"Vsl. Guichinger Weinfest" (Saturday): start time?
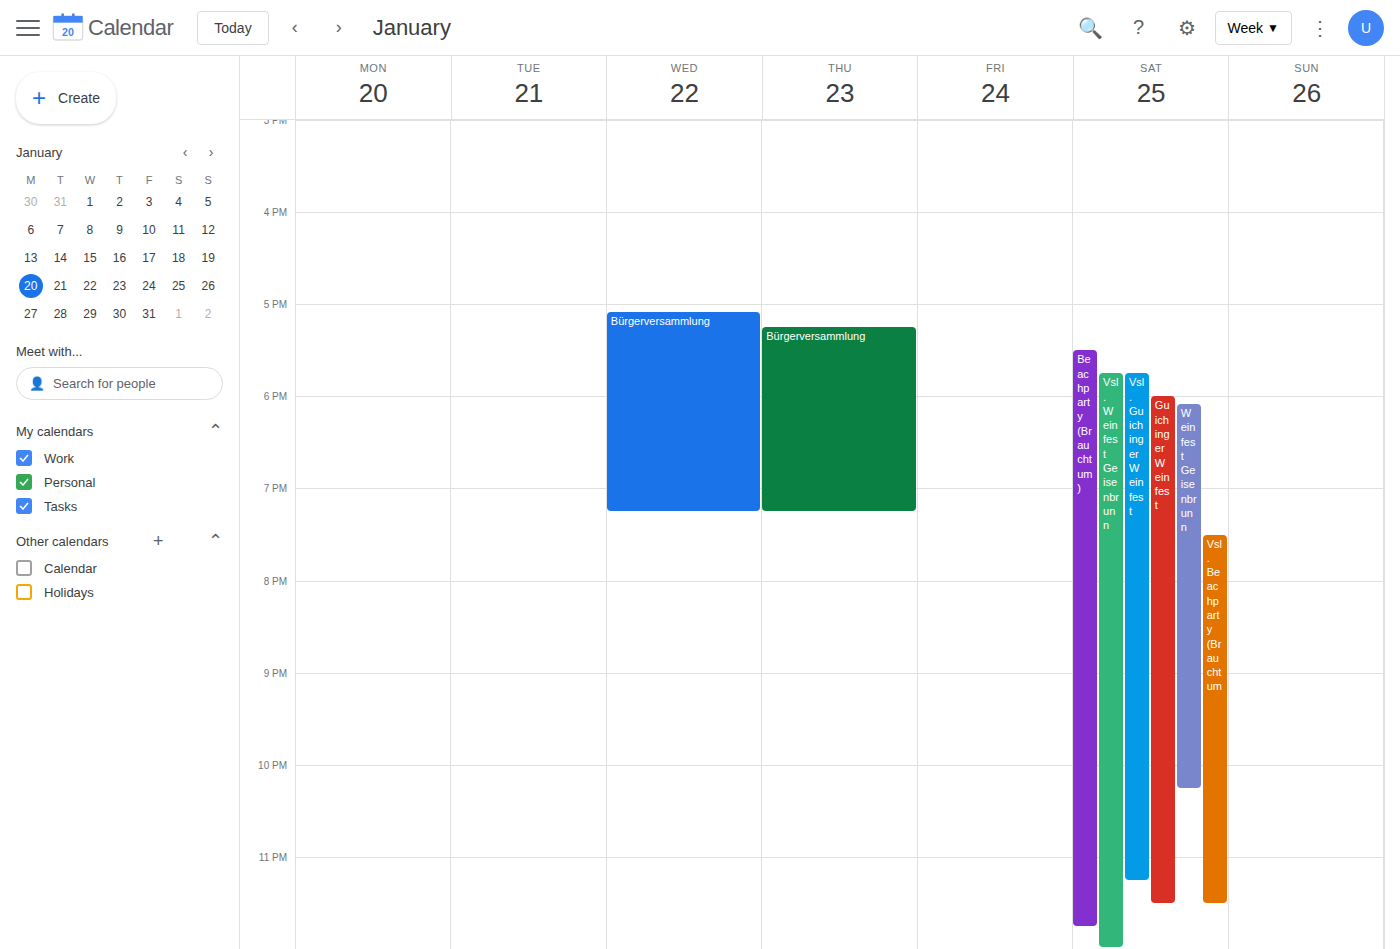
17:45